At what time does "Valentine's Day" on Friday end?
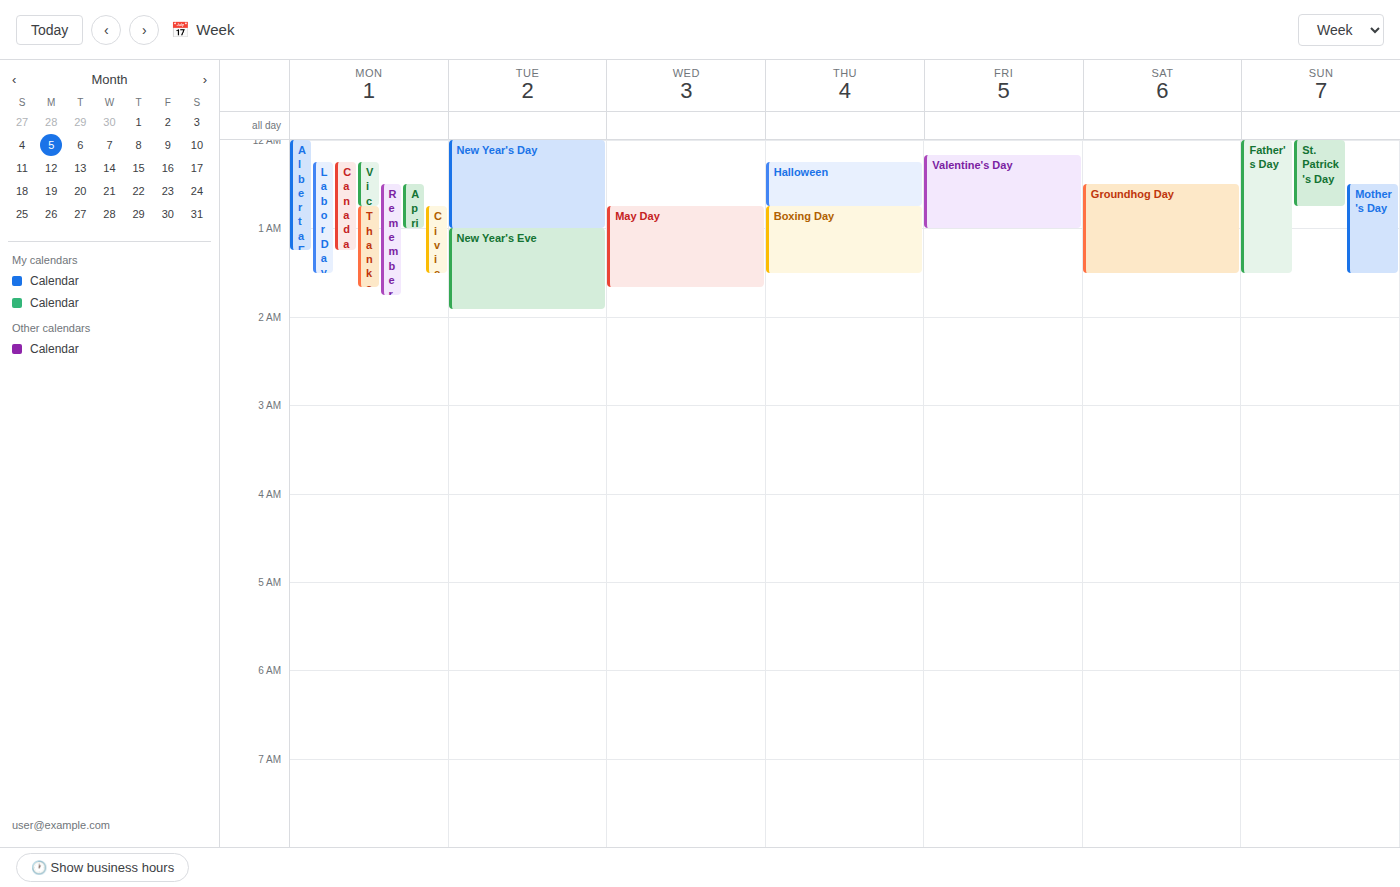
01:00